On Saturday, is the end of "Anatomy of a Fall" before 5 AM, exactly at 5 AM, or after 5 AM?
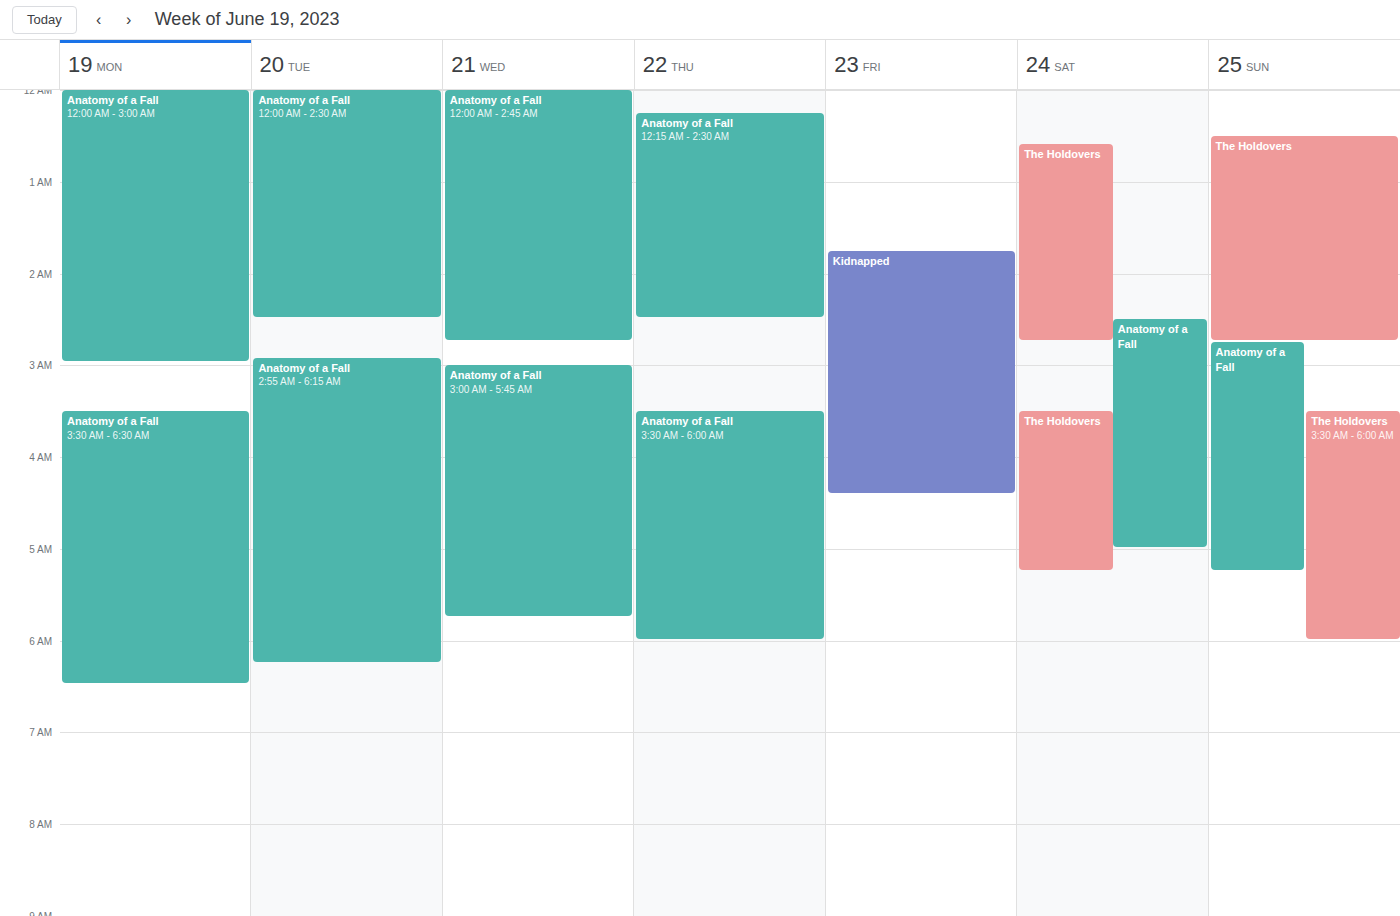
5:00 AM -- exactly at 5 AM, on the 5 AM line.